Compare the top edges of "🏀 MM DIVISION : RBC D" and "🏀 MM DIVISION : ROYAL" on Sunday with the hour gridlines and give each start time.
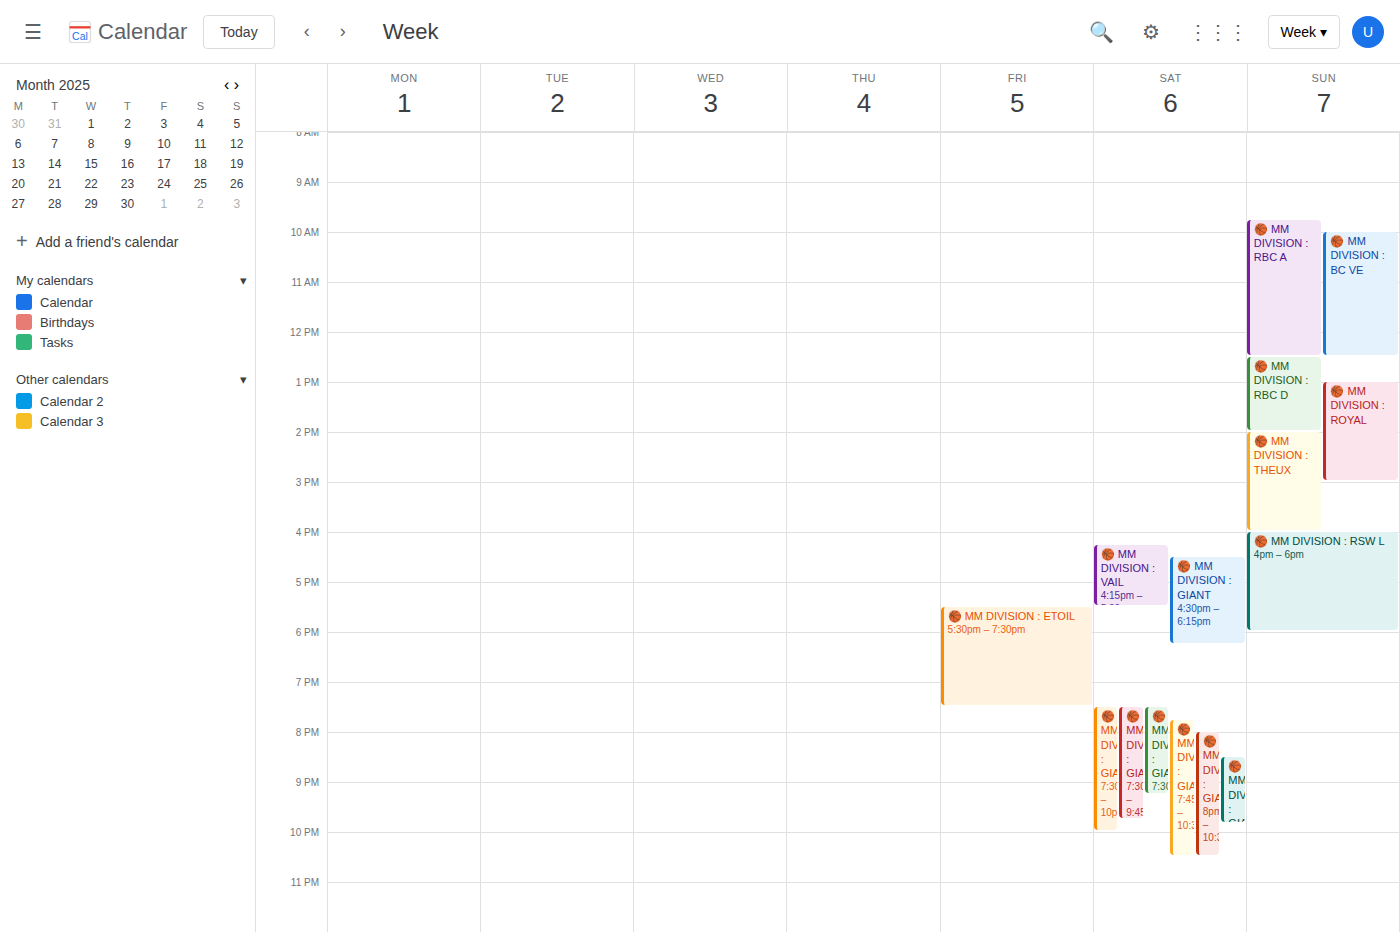
"🏀 MM DIVISION : RBC D": 12:30 PM, halfway between the 12 PM and 1 PM lines. "🏀 MM DIVISION : ROYAL": 1:00 PM, exactly on the 1 PM line.